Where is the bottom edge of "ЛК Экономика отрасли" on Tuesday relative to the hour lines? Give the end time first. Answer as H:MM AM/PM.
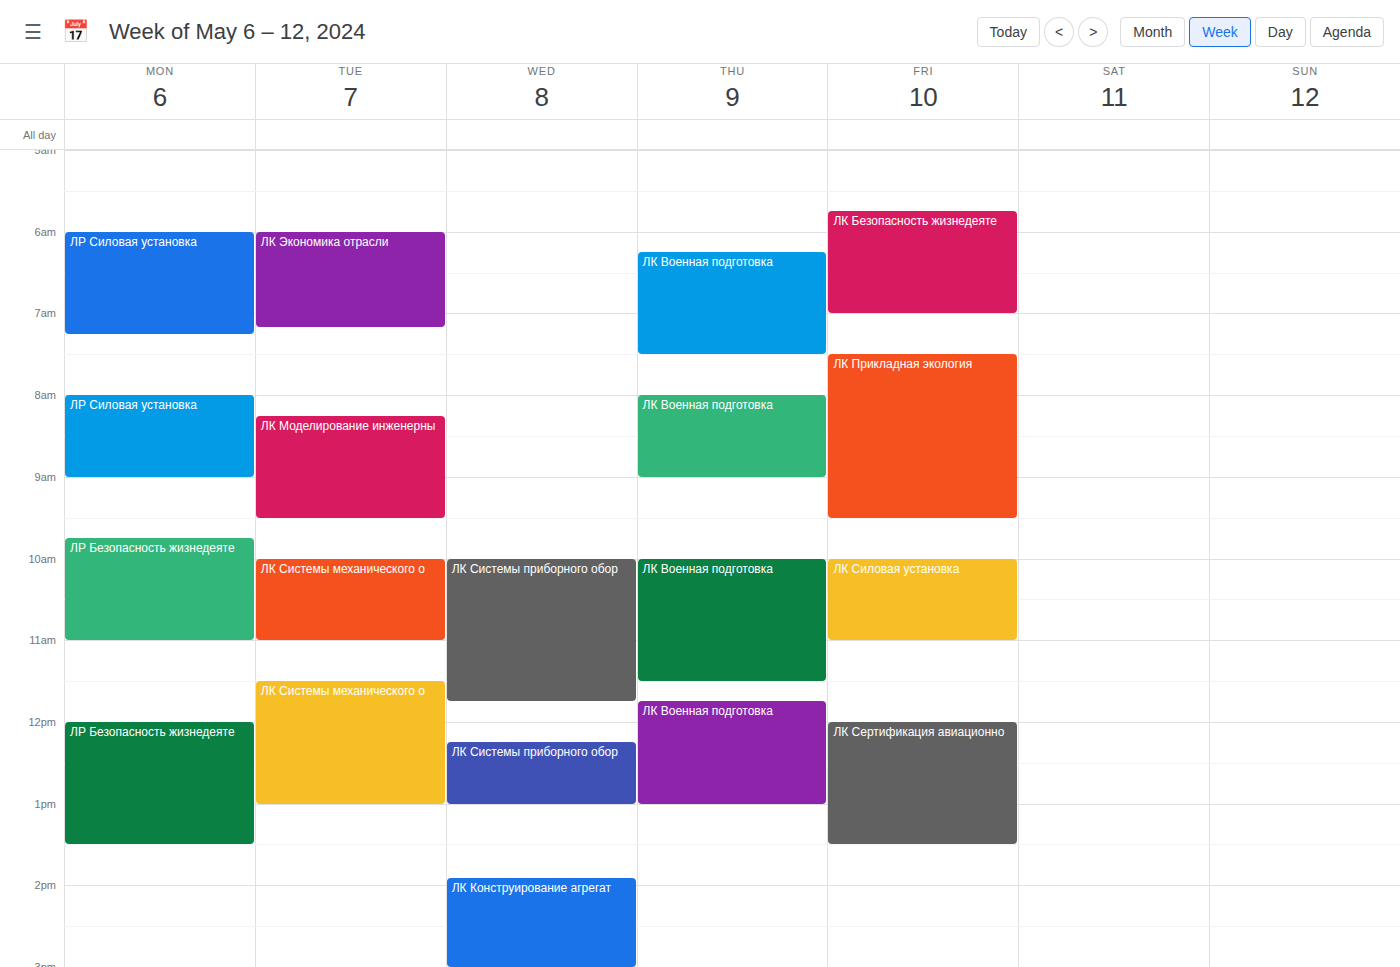
7:10 AM -- neither: 10 minutes below the 7 AM line and 50 minutes above the 8 AM line.